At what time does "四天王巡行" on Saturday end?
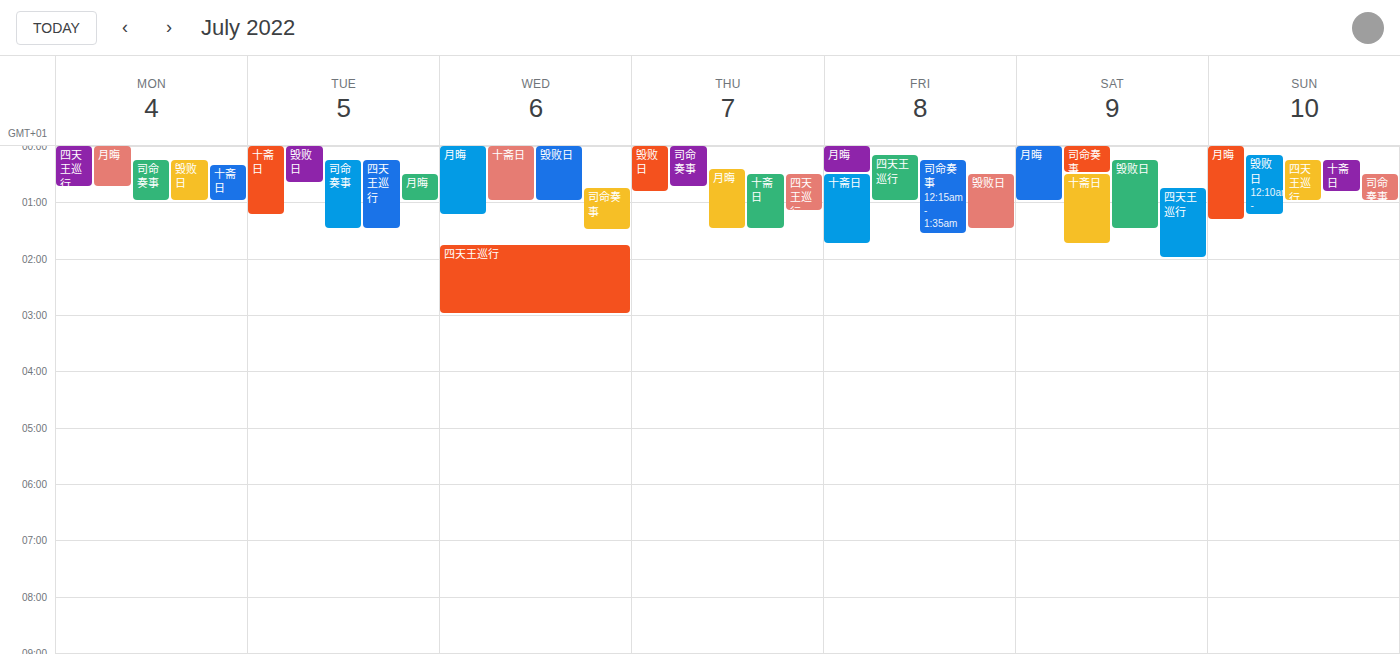
2:00 AM